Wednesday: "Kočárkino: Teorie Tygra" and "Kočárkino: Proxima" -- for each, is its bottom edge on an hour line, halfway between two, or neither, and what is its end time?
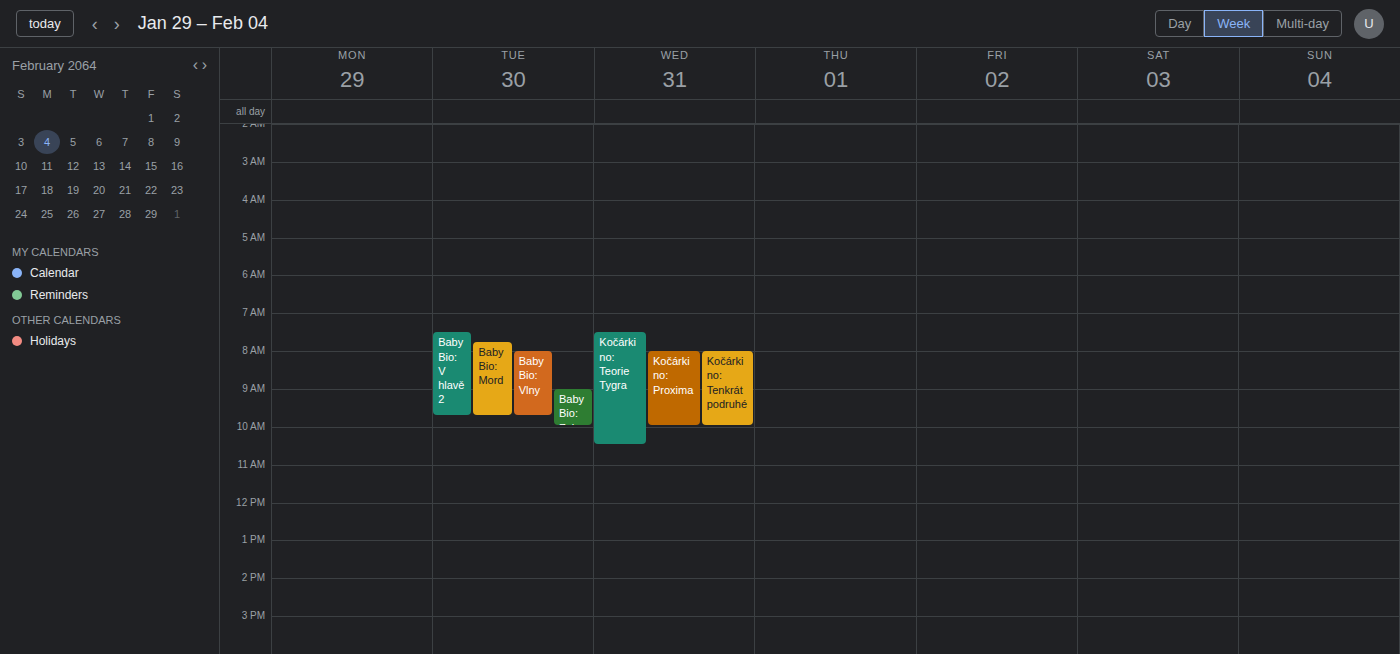
"Kočárkino: Teorie Tygra": 10:30 AM, halfway between the 10 AM and 11 AM lines. "Kočárkino: Proxima": 10:00 AM, exactly on the 10 AM line.